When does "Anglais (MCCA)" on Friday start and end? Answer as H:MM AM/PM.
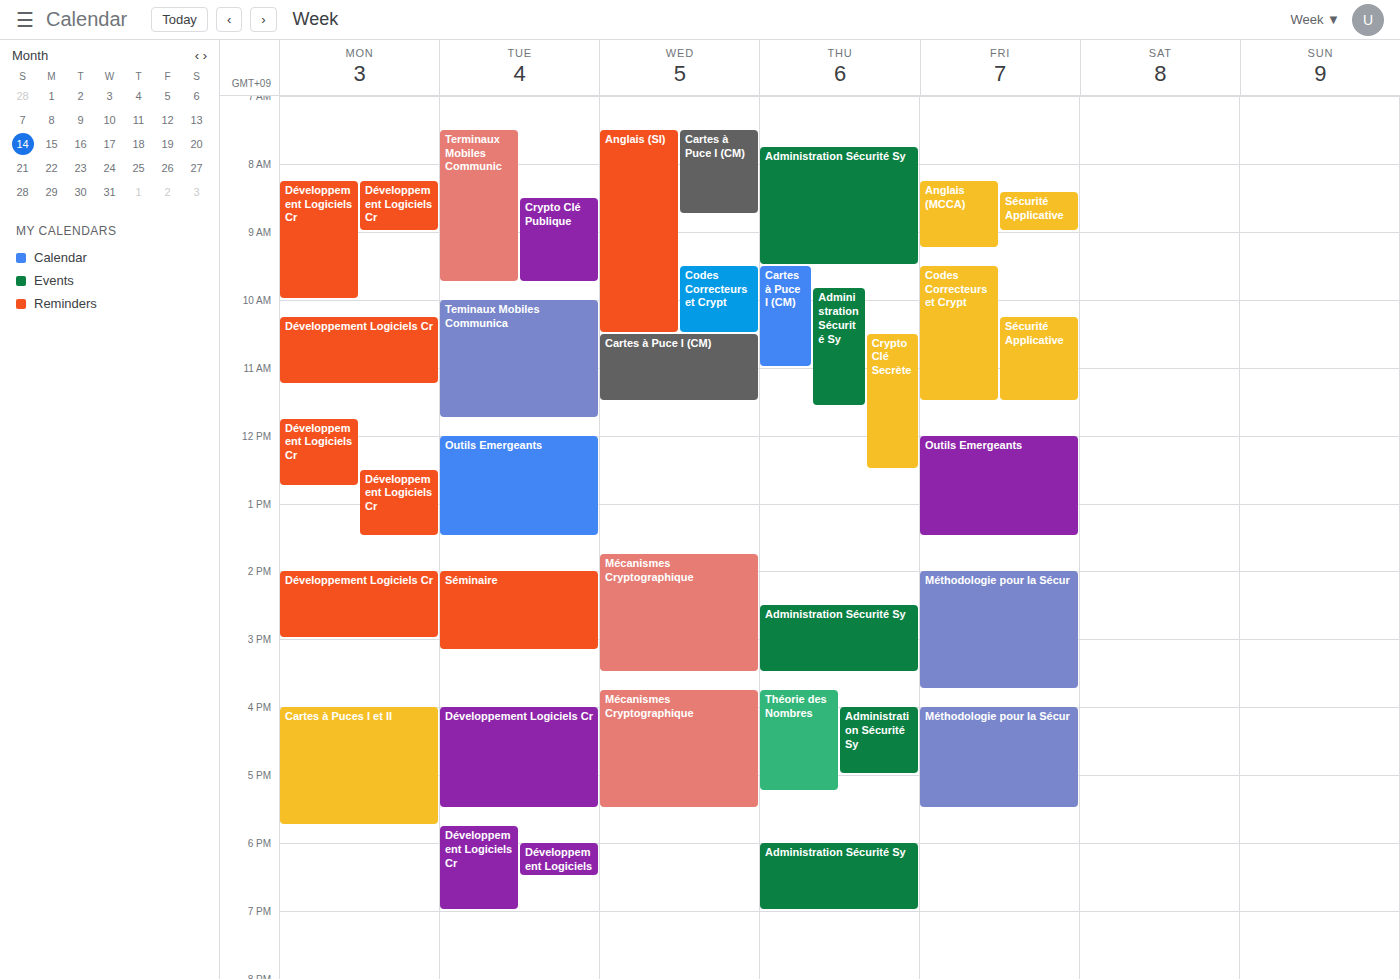
8:15 AM to 9:15 AM